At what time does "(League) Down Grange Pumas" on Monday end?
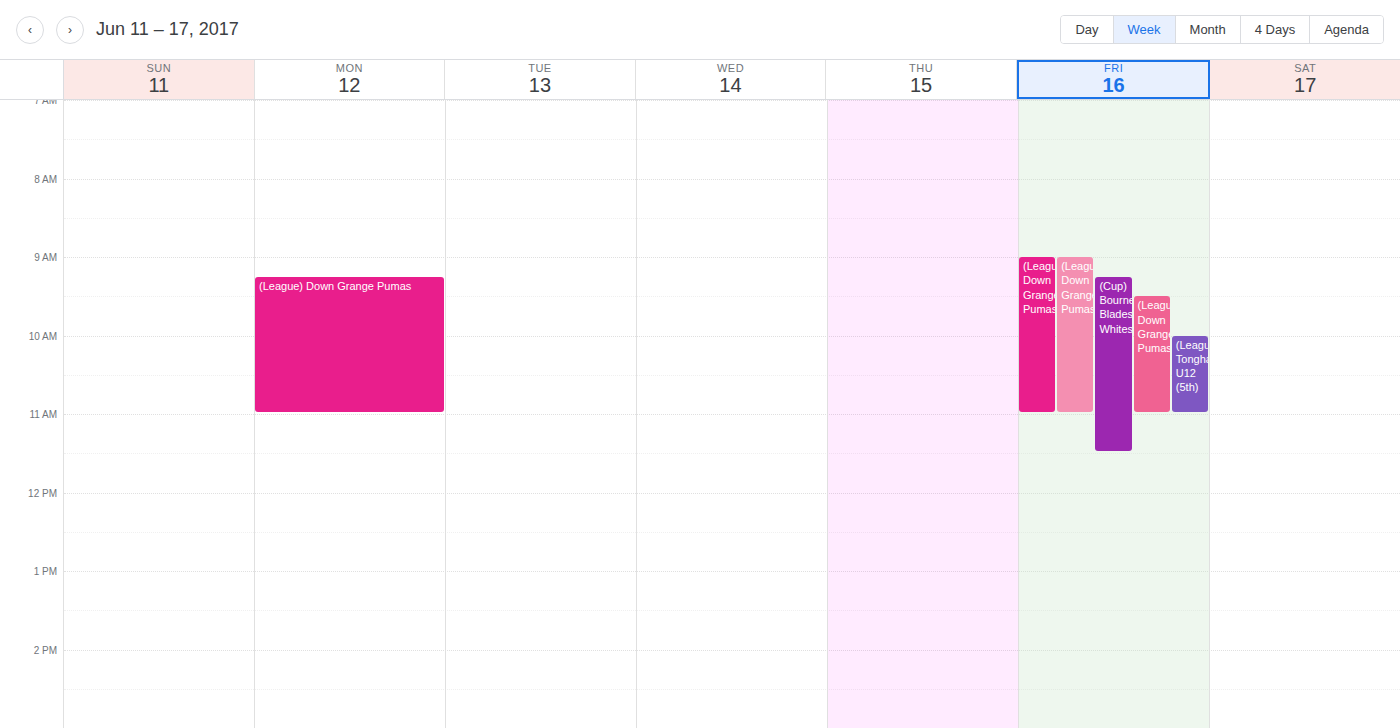
11:00 AM